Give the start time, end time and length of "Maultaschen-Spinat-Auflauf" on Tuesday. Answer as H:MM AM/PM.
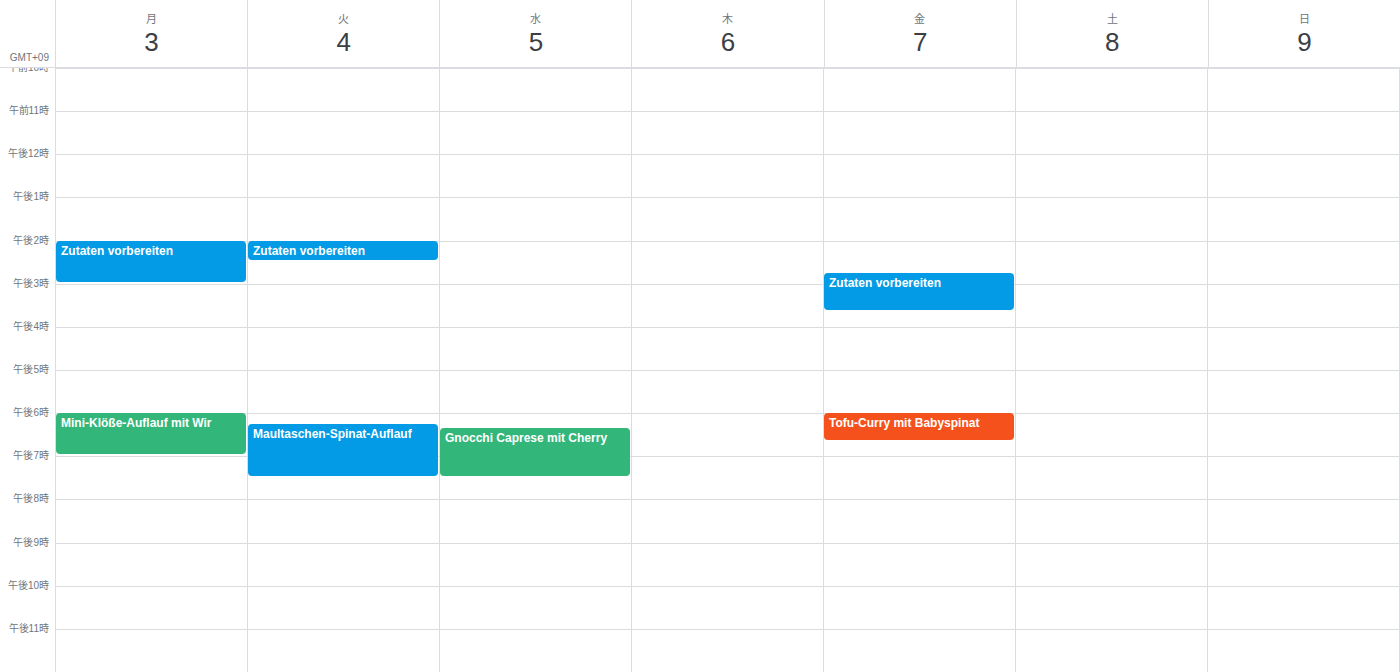
6:15 PM to 7:30 PM, 1 hour 15 minutes